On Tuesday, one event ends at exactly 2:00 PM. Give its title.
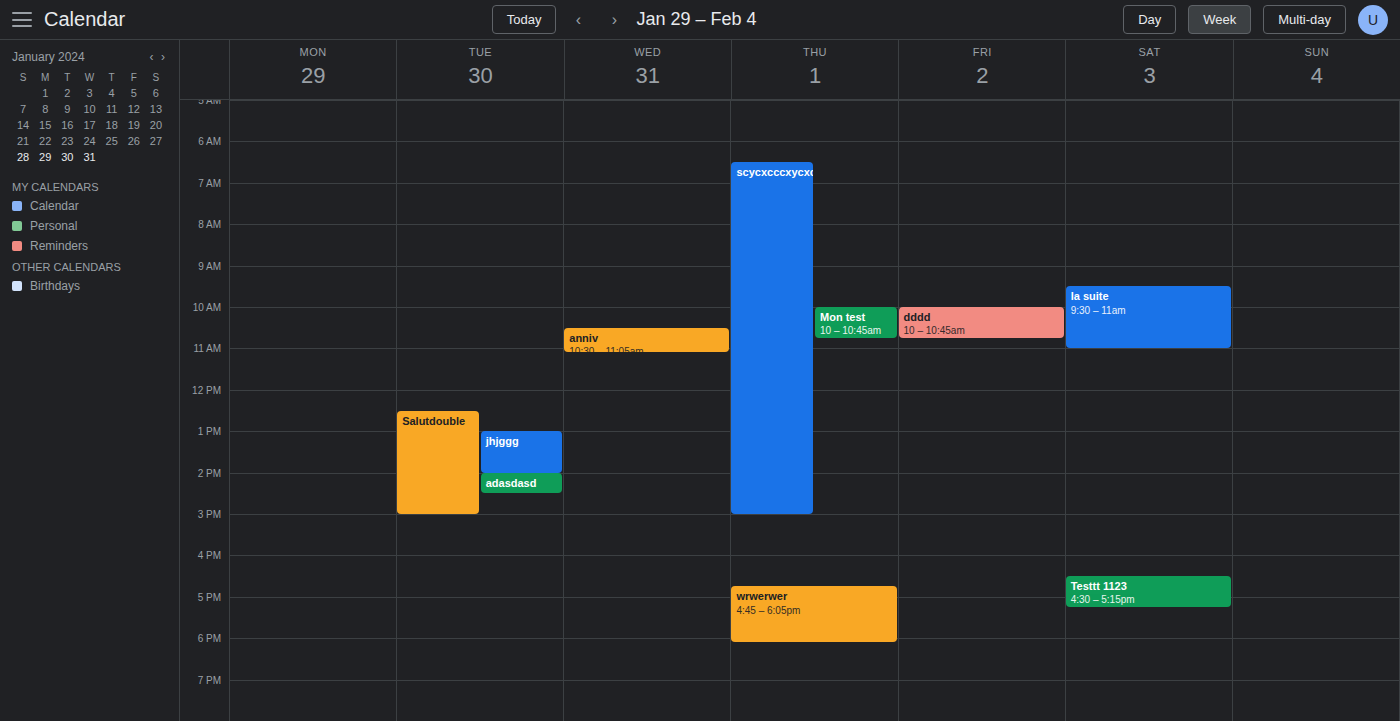
"jhjggg"